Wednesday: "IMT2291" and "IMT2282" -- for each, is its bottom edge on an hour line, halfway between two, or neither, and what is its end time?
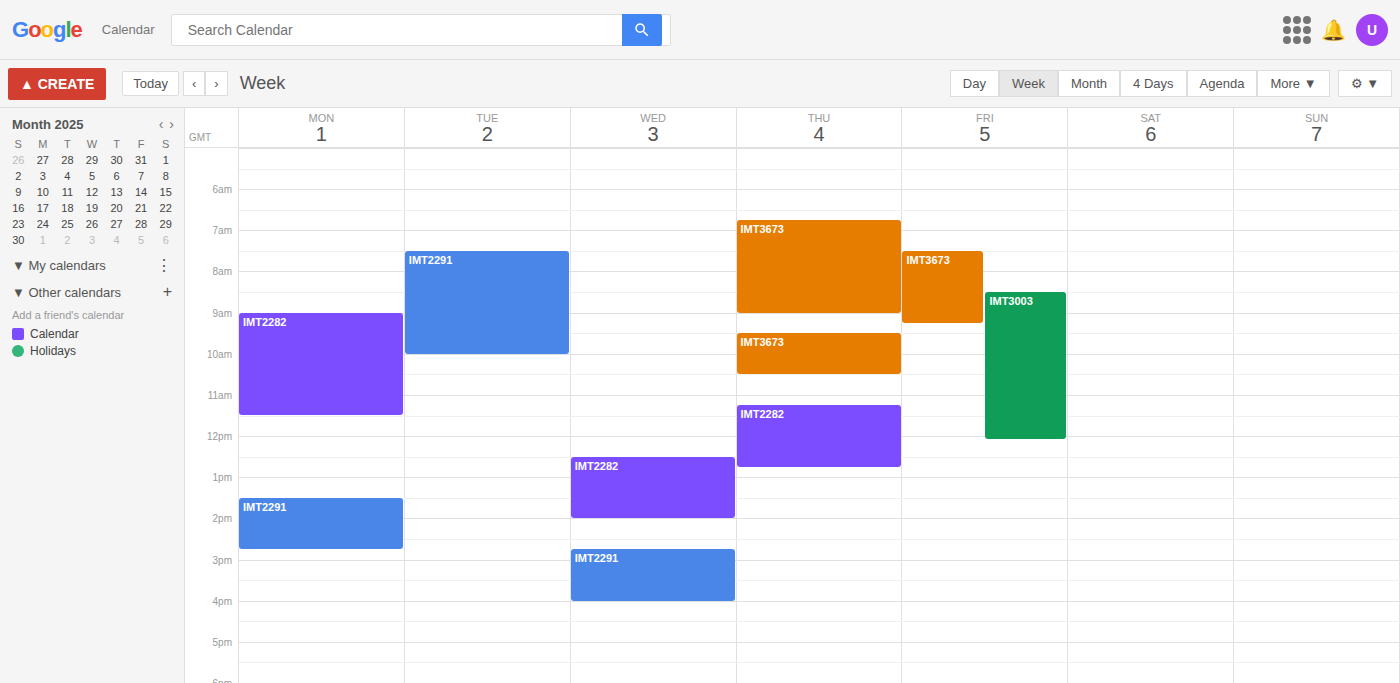
"IMT2291": 4:00 PM, exactly on the 4 PM line. "IMT2282": 2:00 PM, exactly on the 2 PM line.